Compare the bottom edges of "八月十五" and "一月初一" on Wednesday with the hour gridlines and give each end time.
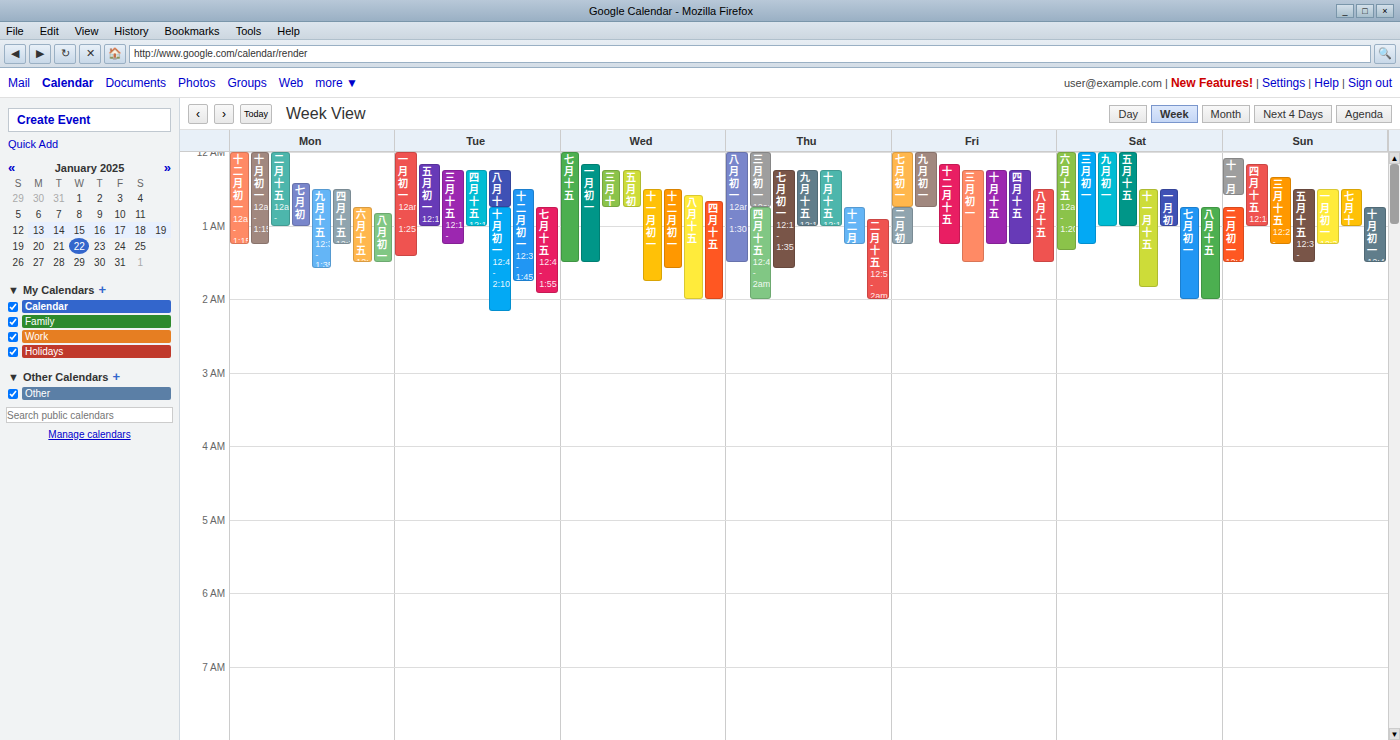
"八月十五": 2:00 AM, exactly on the 2 AM line. "一月初一": 1:30 AM, halfway between the 1 AM and 2 AM lines.